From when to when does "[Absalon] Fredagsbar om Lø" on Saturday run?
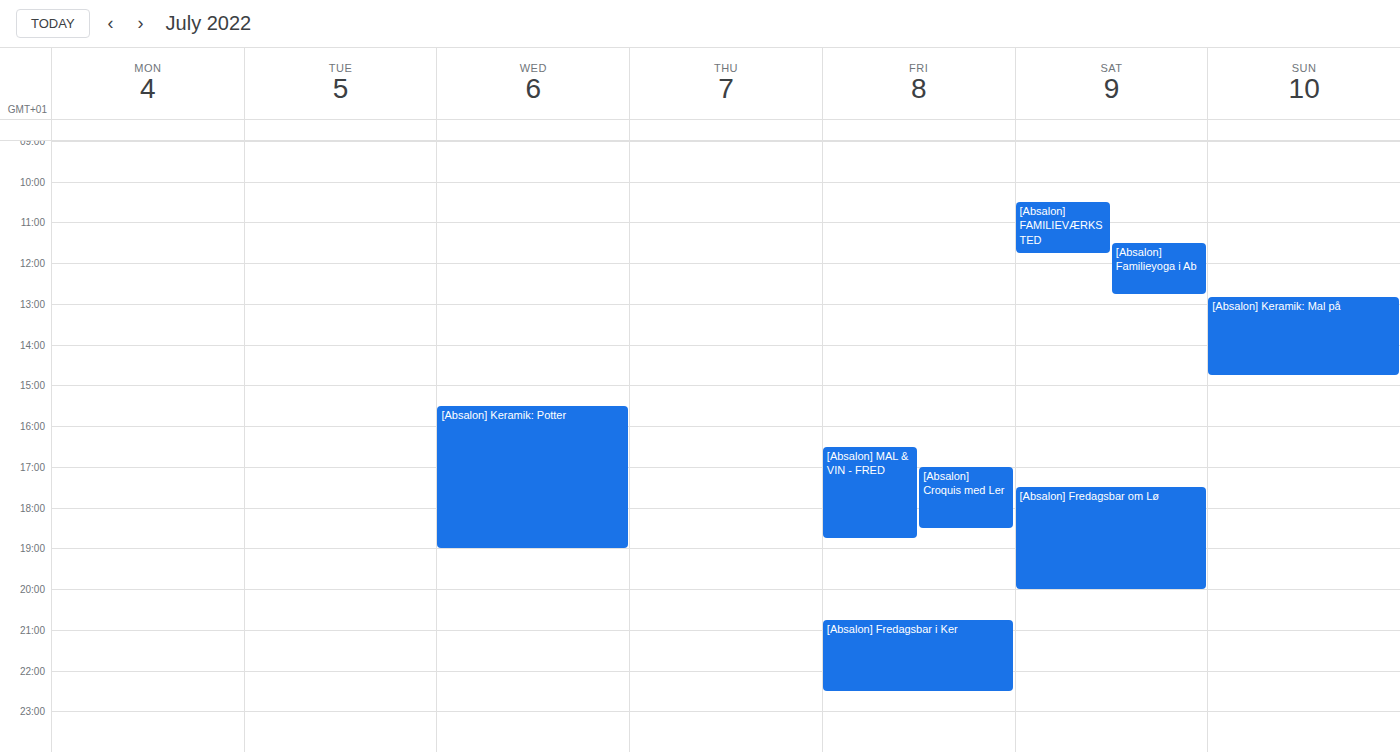
5:30 PM to 8:00 PM